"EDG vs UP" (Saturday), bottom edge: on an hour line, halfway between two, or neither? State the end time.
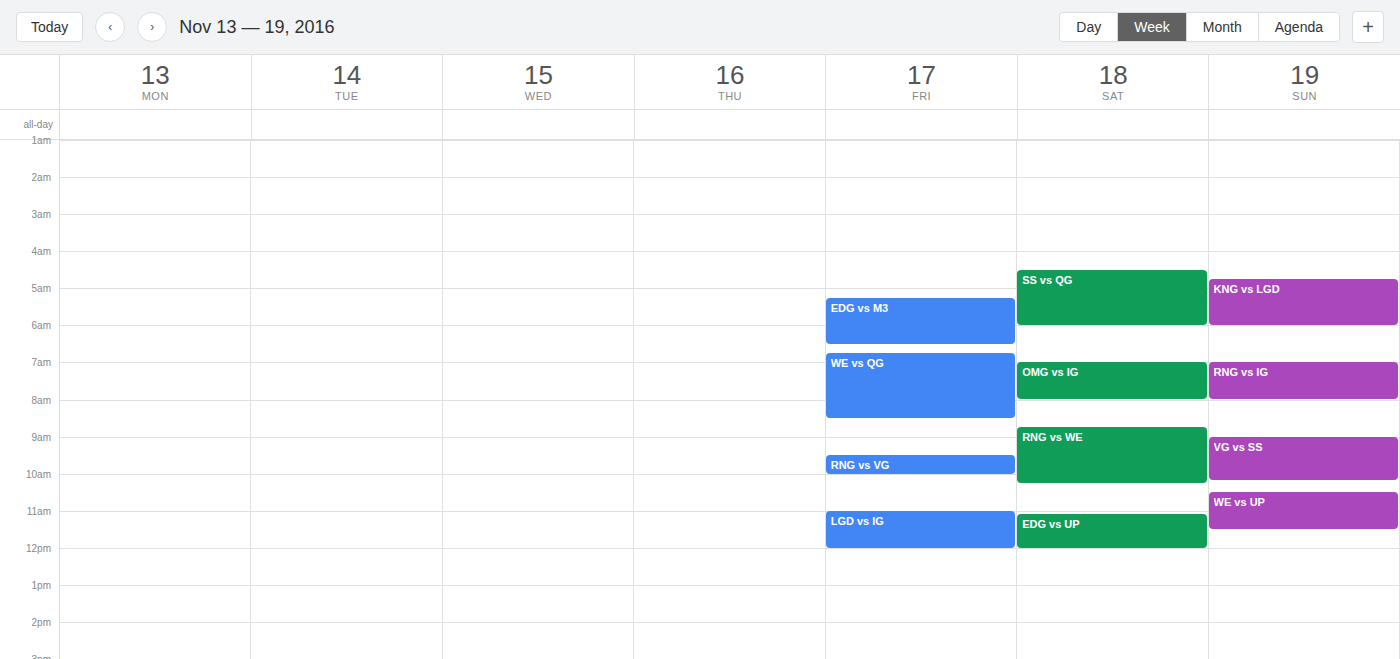
12:00 PM -- exactly on the 12 PM line.